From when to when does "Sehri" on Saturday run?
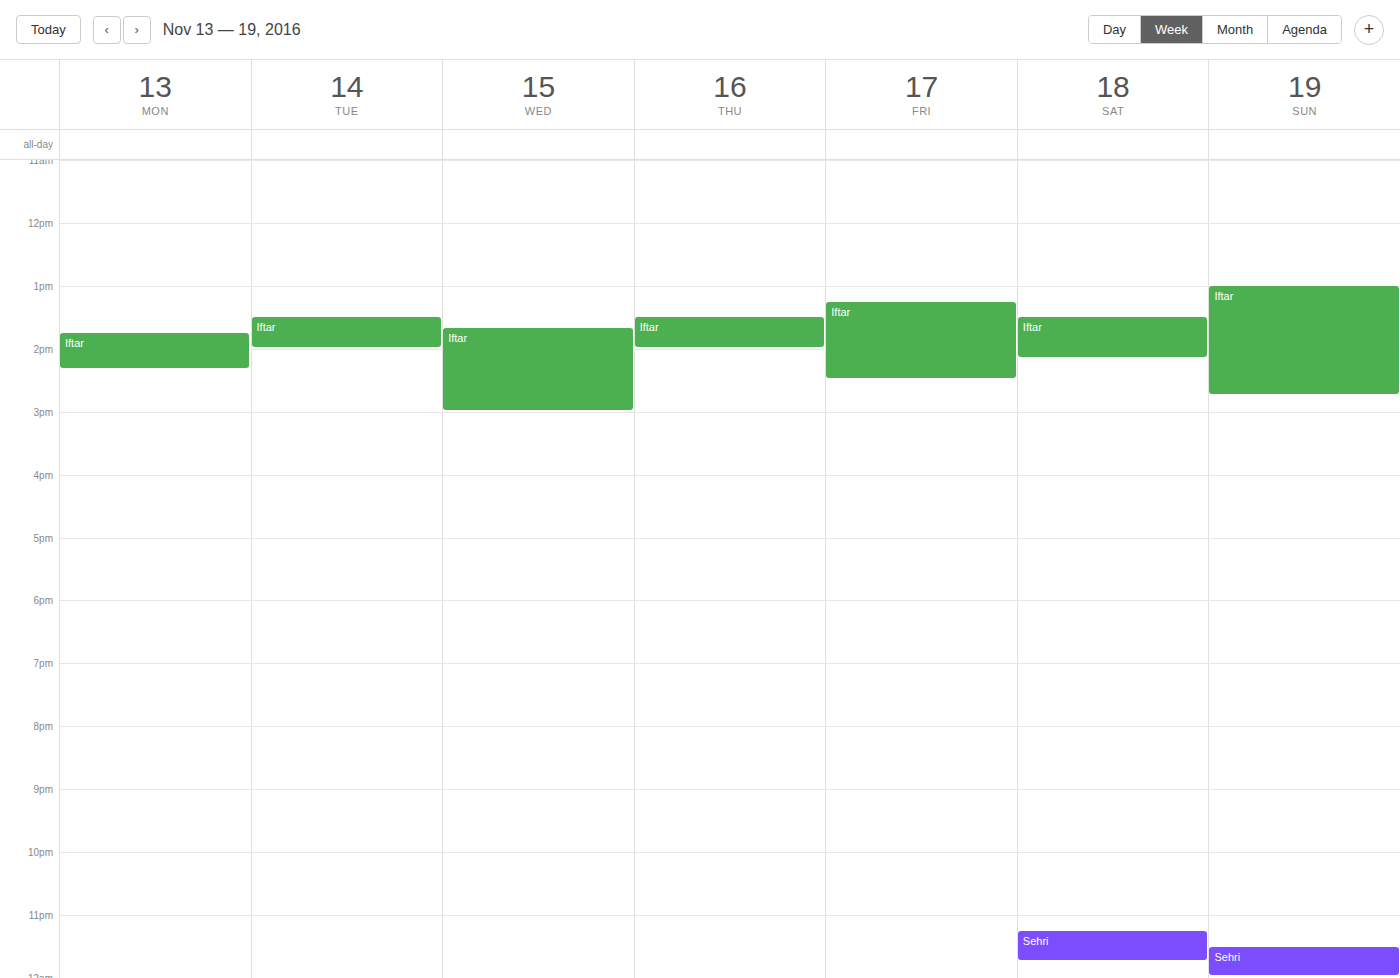
11:15 PM to 11:45 PM